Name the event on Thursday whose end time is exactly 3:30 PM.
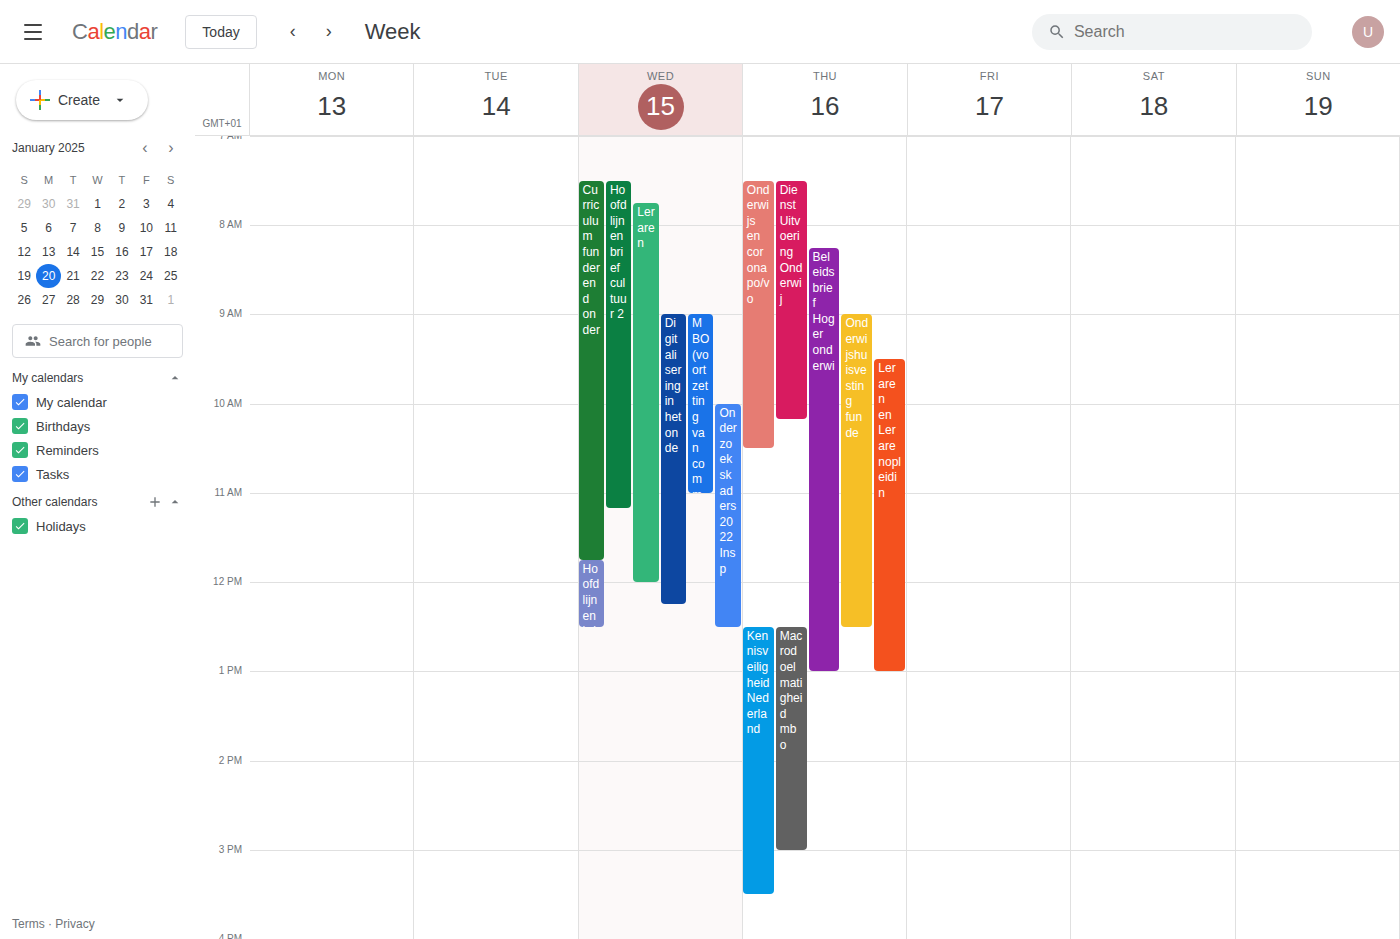
"Kennisveiligheid Nederland"